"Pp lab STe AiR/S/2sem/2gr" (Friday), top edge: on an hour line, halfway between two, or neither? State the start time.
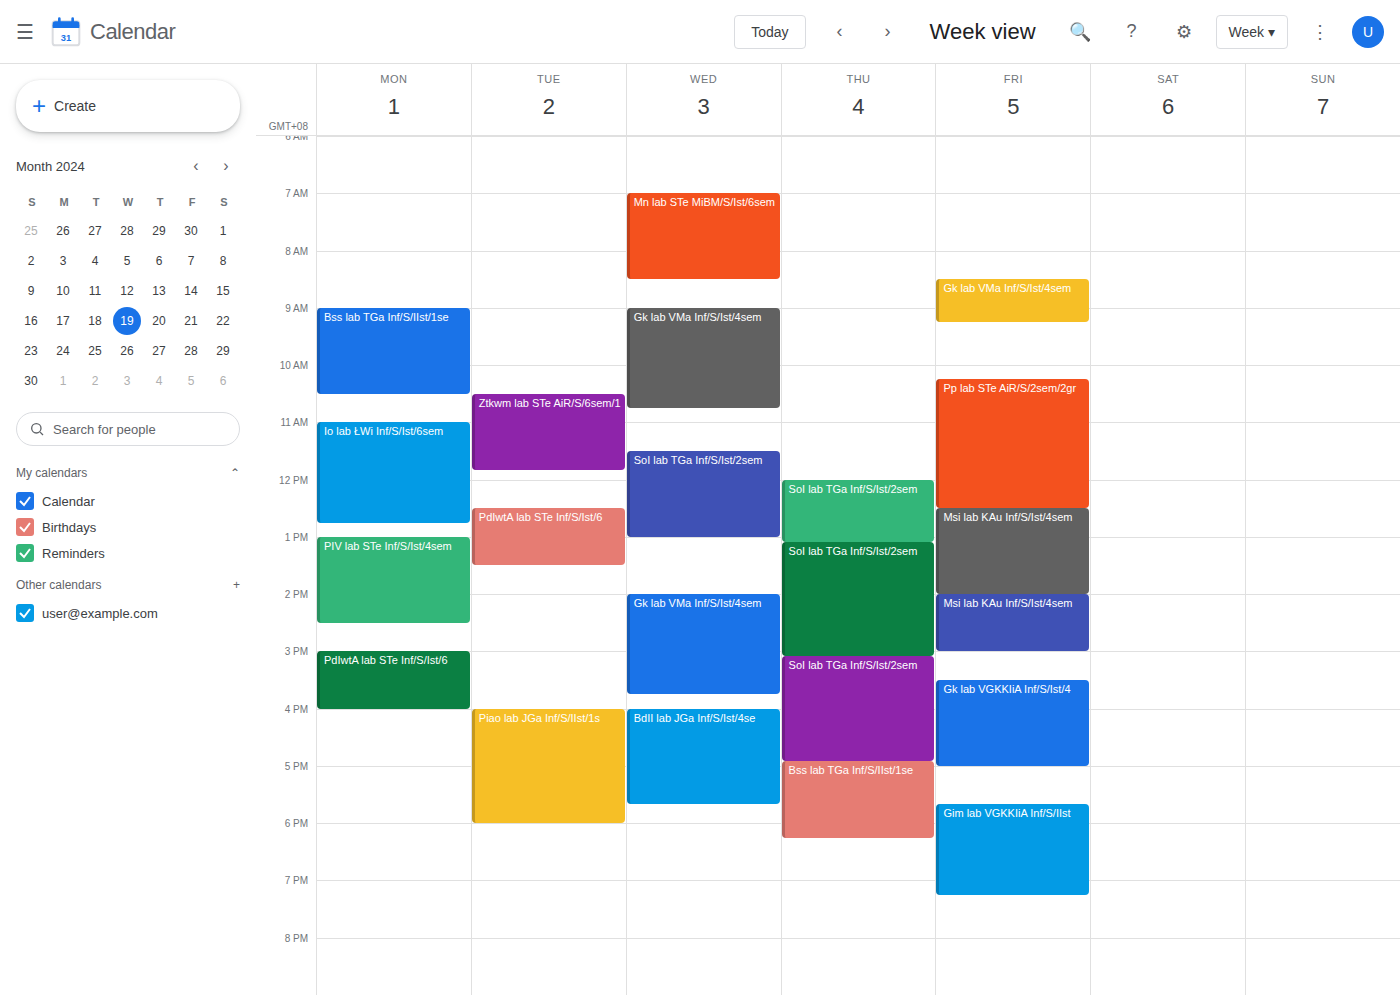
10:15 AM -- neither: a quarter of the way from the 10 AM line to the 11 AM line.